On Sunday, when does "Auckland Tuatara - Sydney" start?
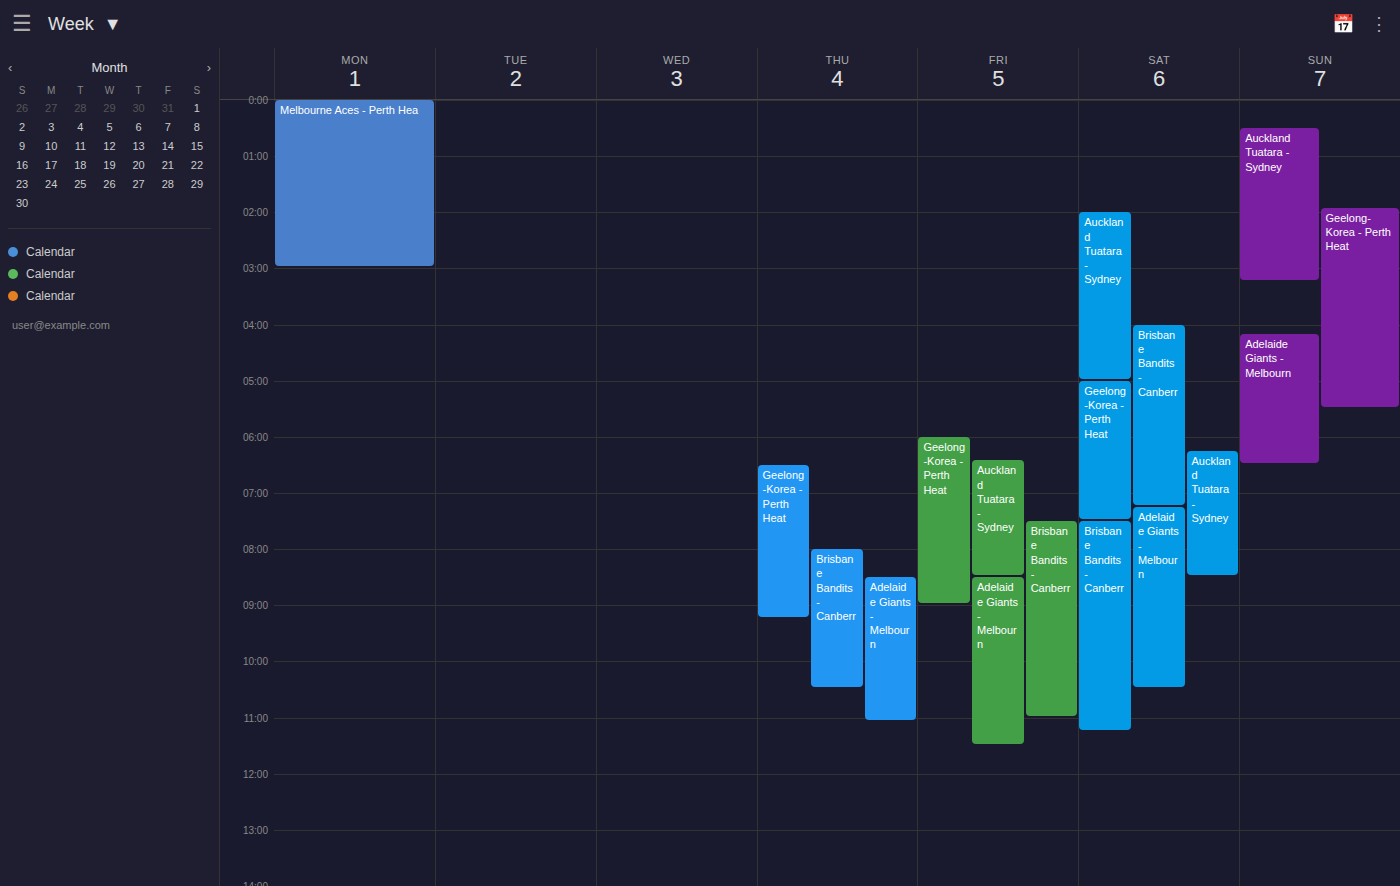
12:30 AM